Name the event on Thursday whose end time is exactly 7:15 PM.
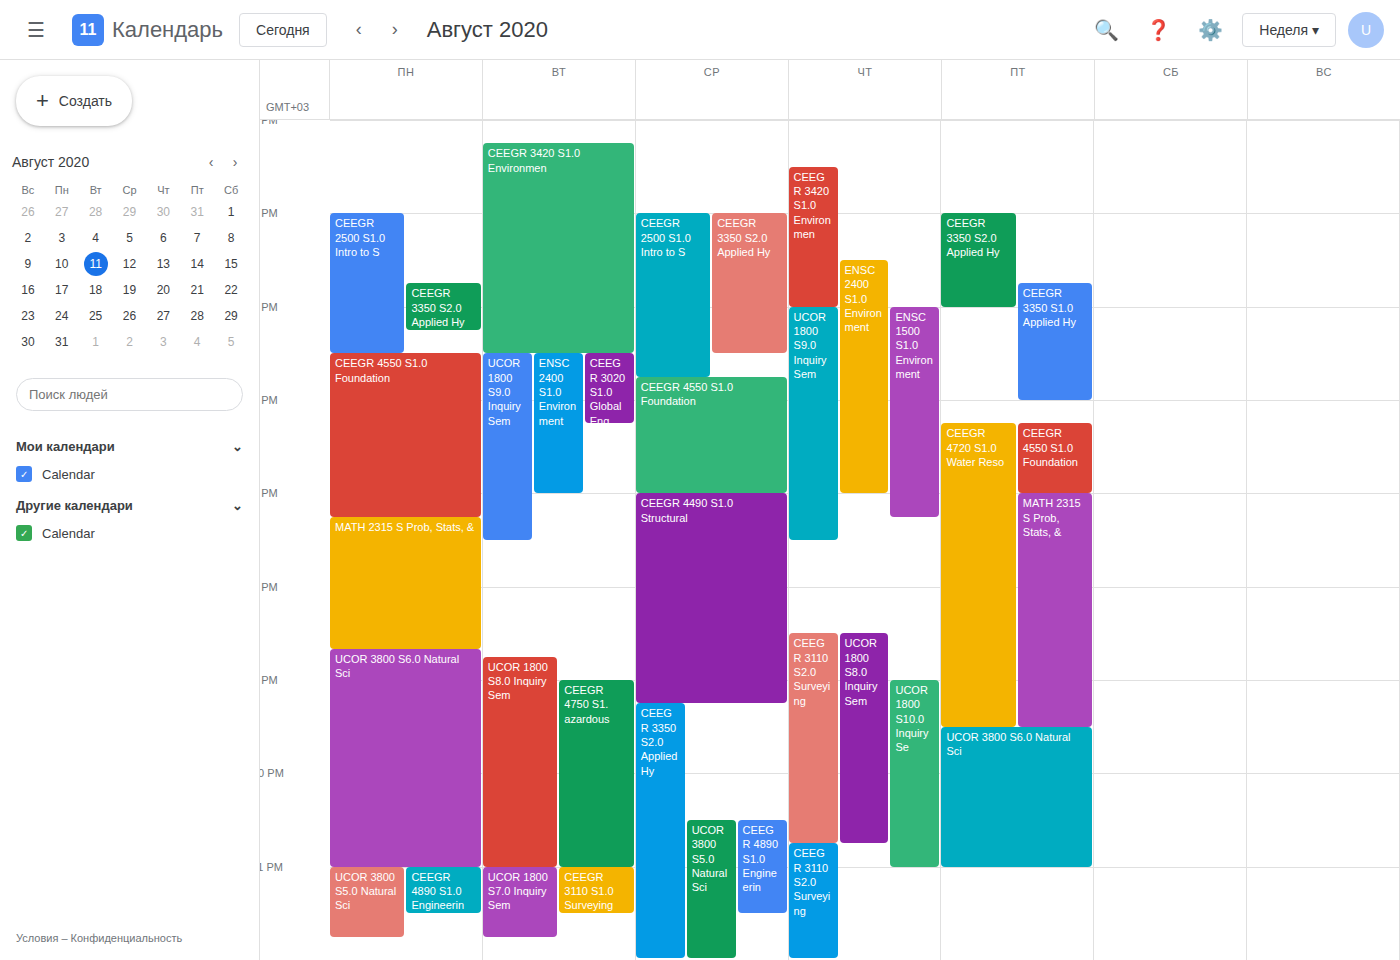
"ENSC 1500 S1.0 Environment"